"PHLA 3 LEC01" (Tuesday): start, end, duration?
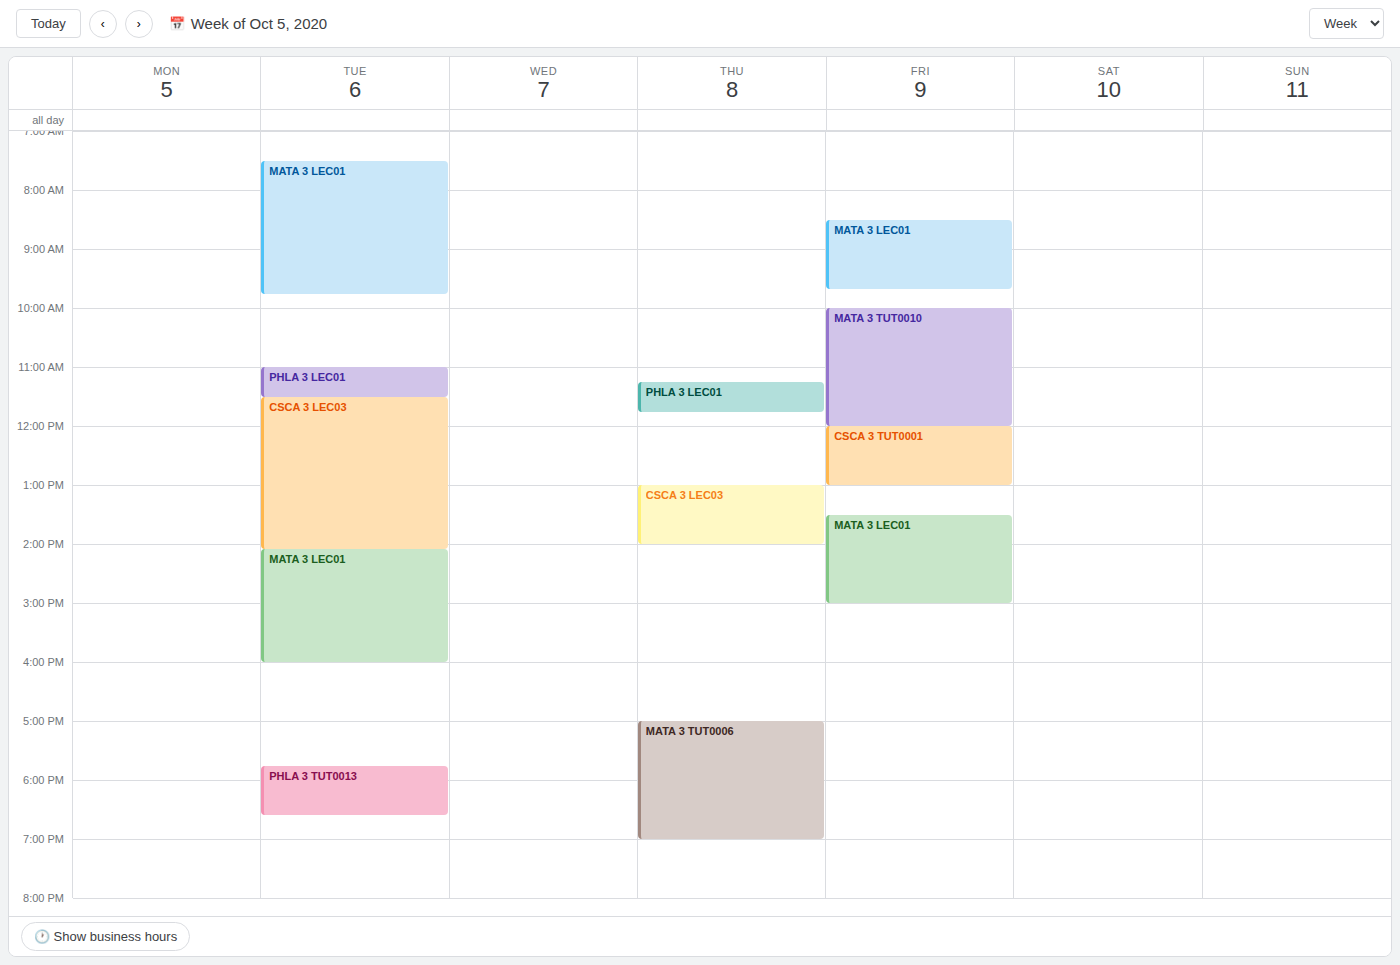
11:00 AM to 11:30 AM, 30 minutes